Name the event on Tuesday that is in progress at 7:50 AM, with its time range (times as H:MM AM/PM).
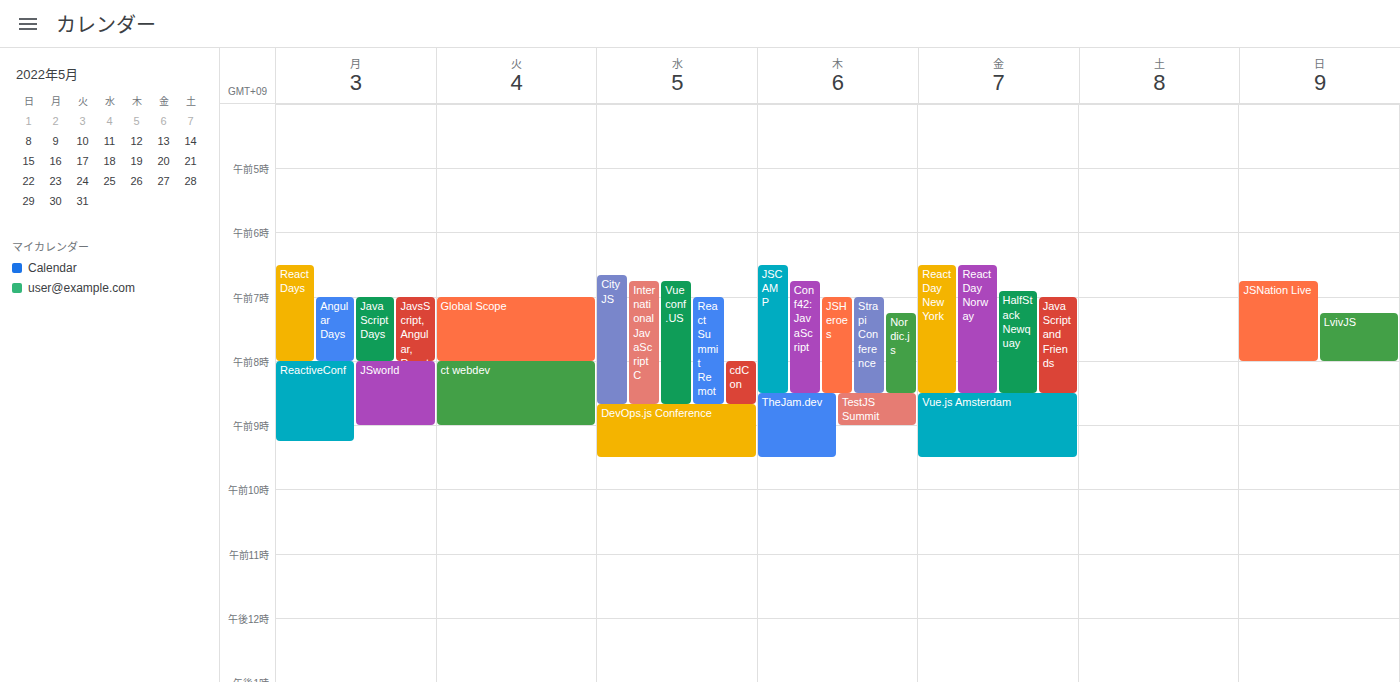
"Global Scope", 7:00 AM to 8:00 AM